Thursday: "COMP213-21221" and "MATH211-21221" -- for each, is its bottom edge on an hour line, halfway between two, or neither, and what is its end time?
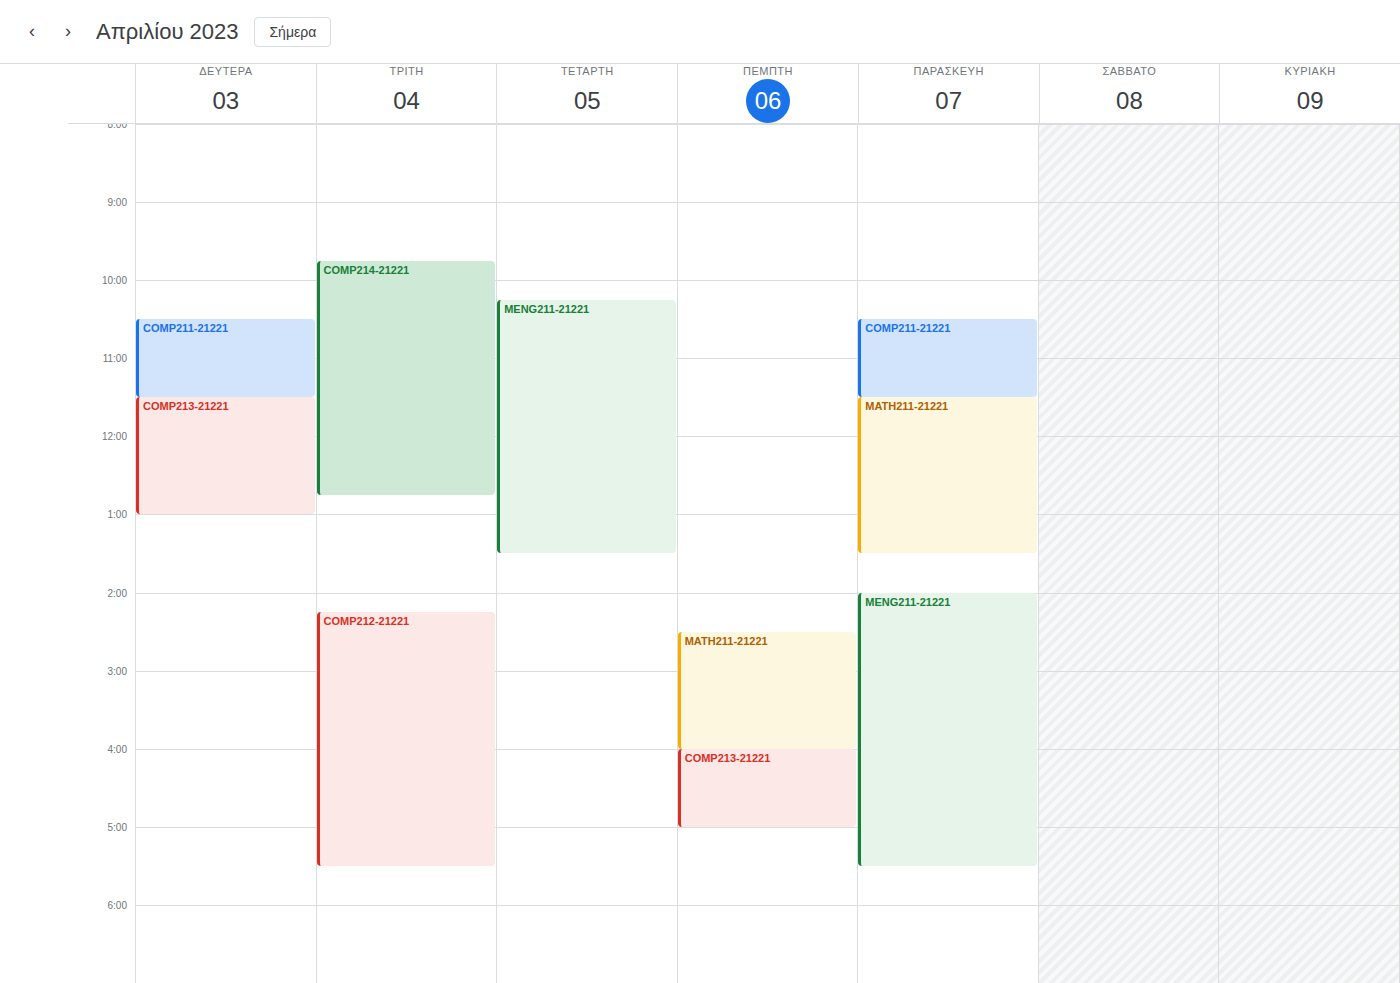
"COMP213-21221": 5:00 PM, exactly on the 5 PM line. "MATH211-21221": 4:00 PM, exactly on the 4 PM line.